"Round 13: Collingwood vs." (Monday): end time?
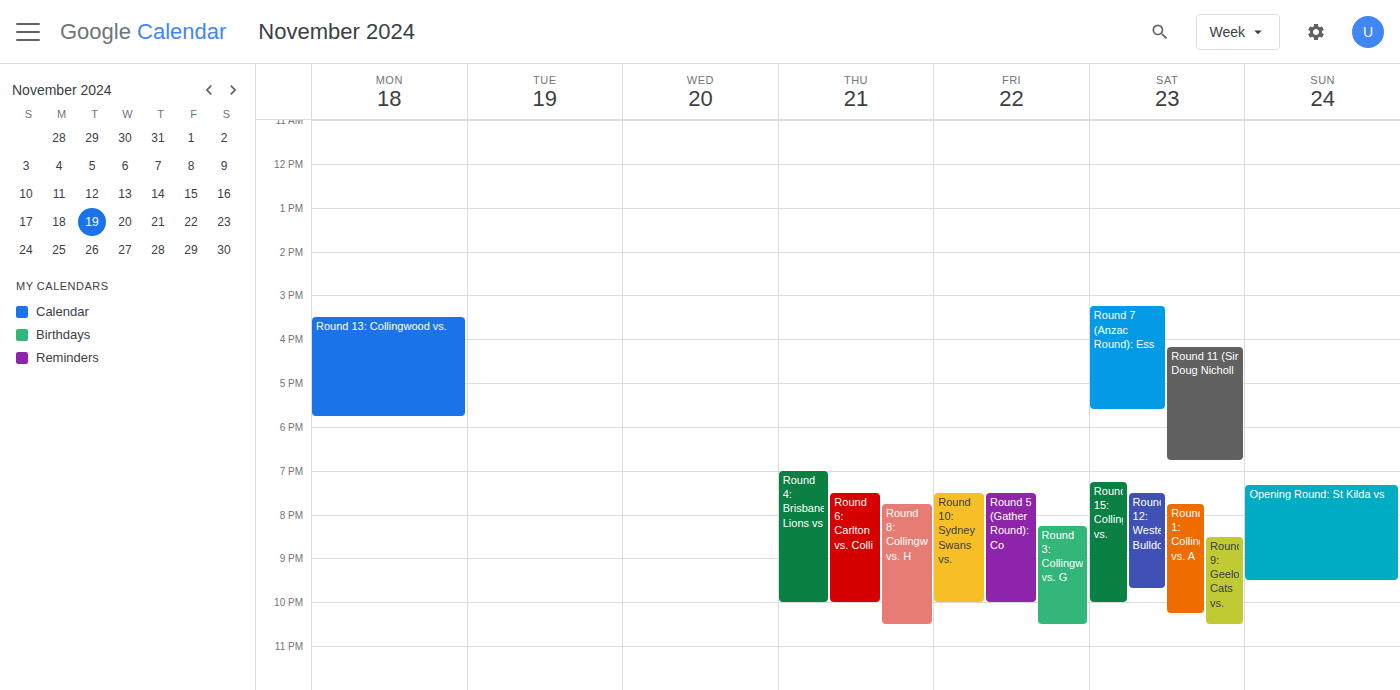
17:45